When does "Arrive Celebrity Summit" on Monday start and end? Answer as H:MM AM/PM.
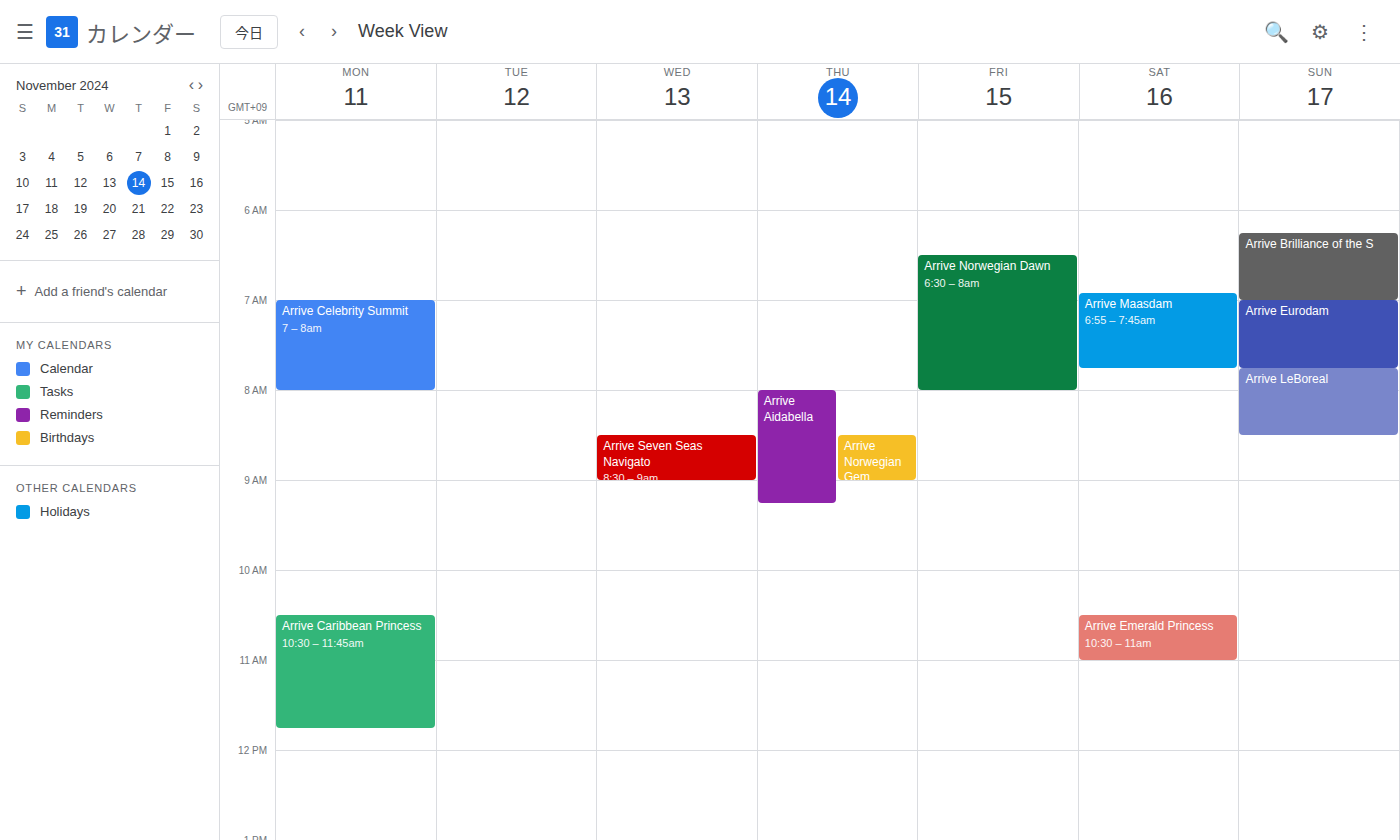
7:00 AM to 8:00 AM